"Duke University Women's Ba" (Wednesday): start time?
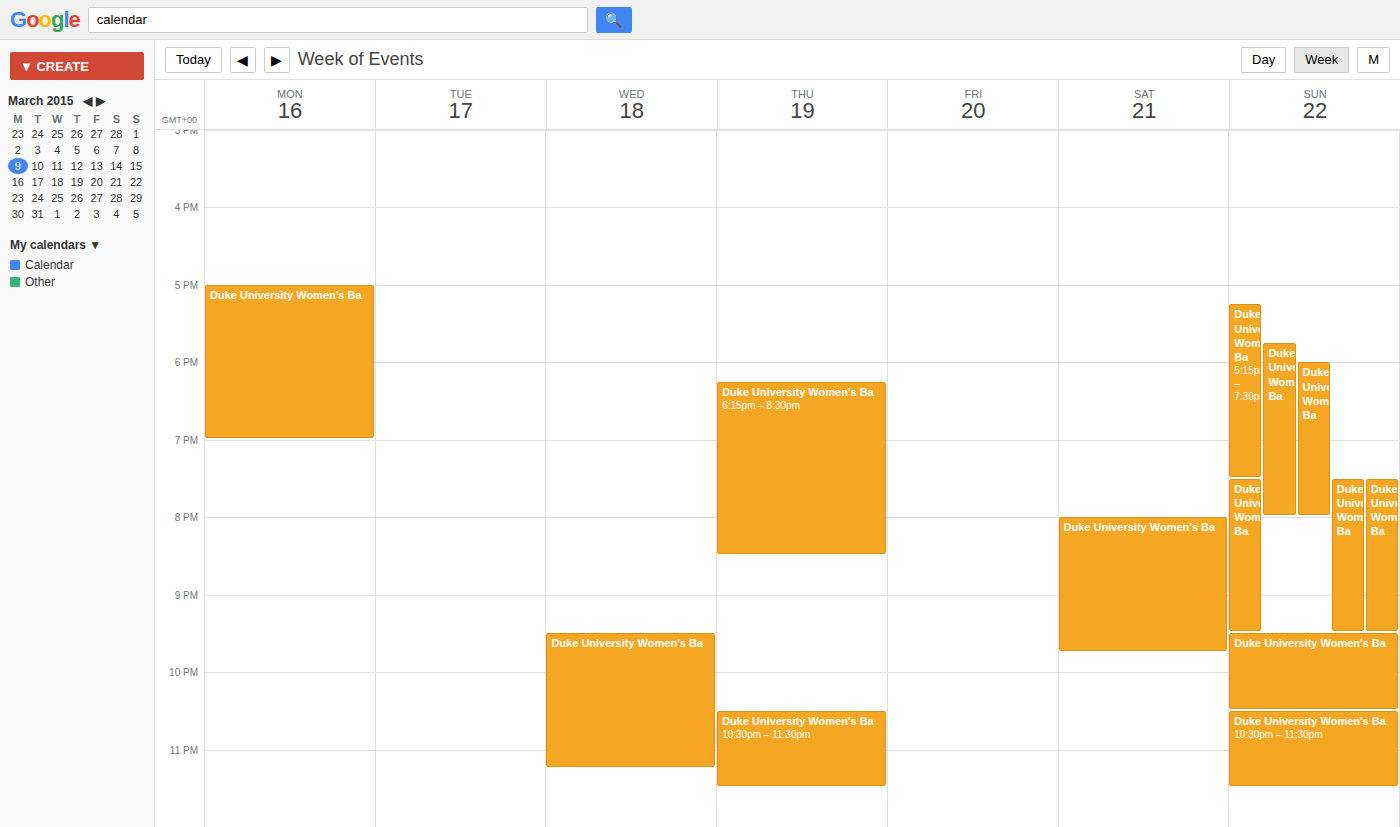
9:30 PM